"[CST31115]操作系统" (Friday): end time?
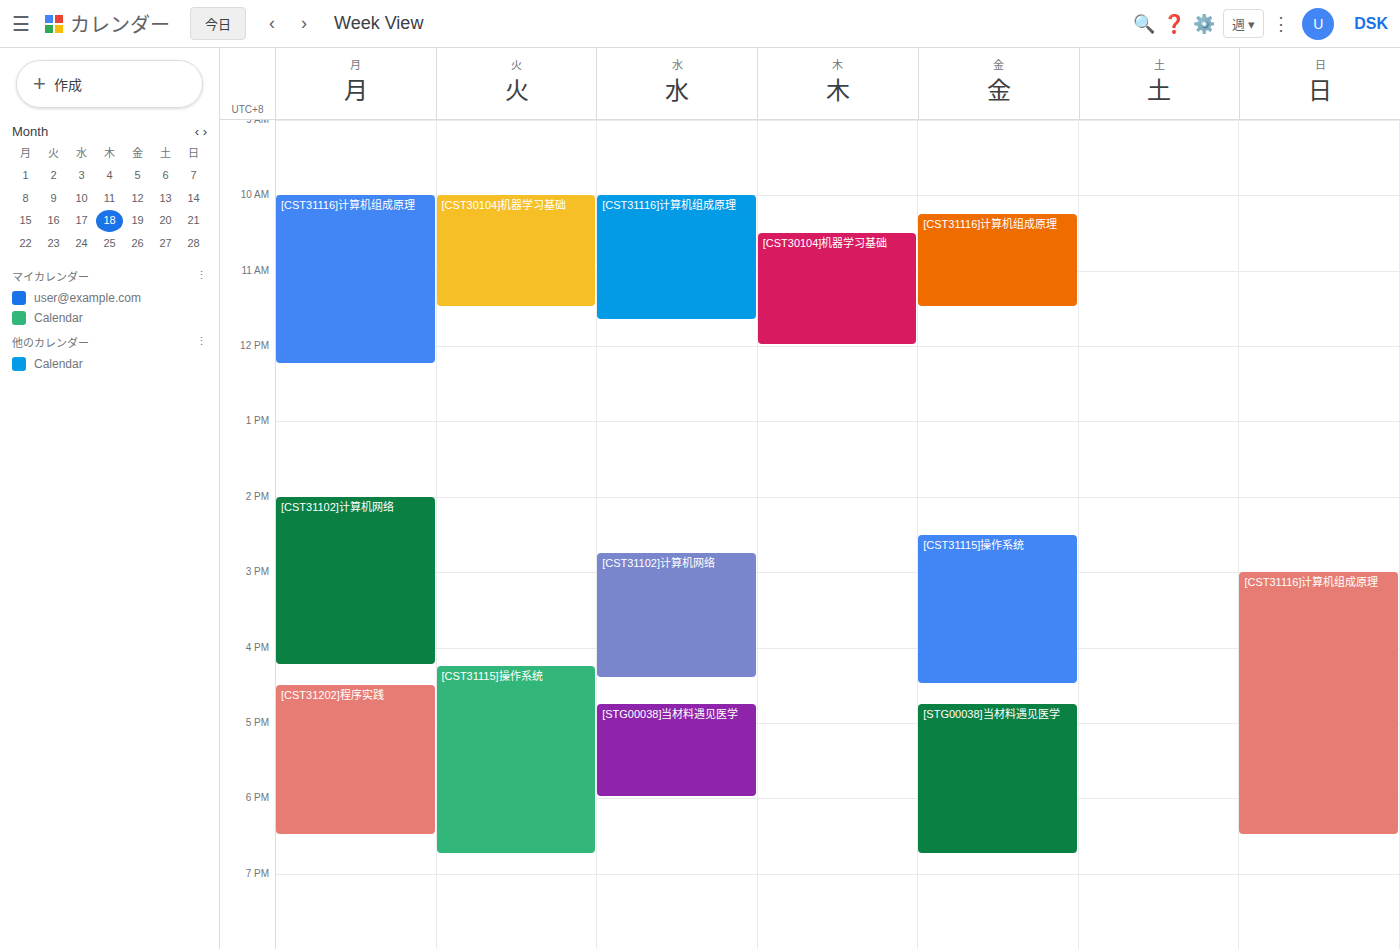
4:30 PM